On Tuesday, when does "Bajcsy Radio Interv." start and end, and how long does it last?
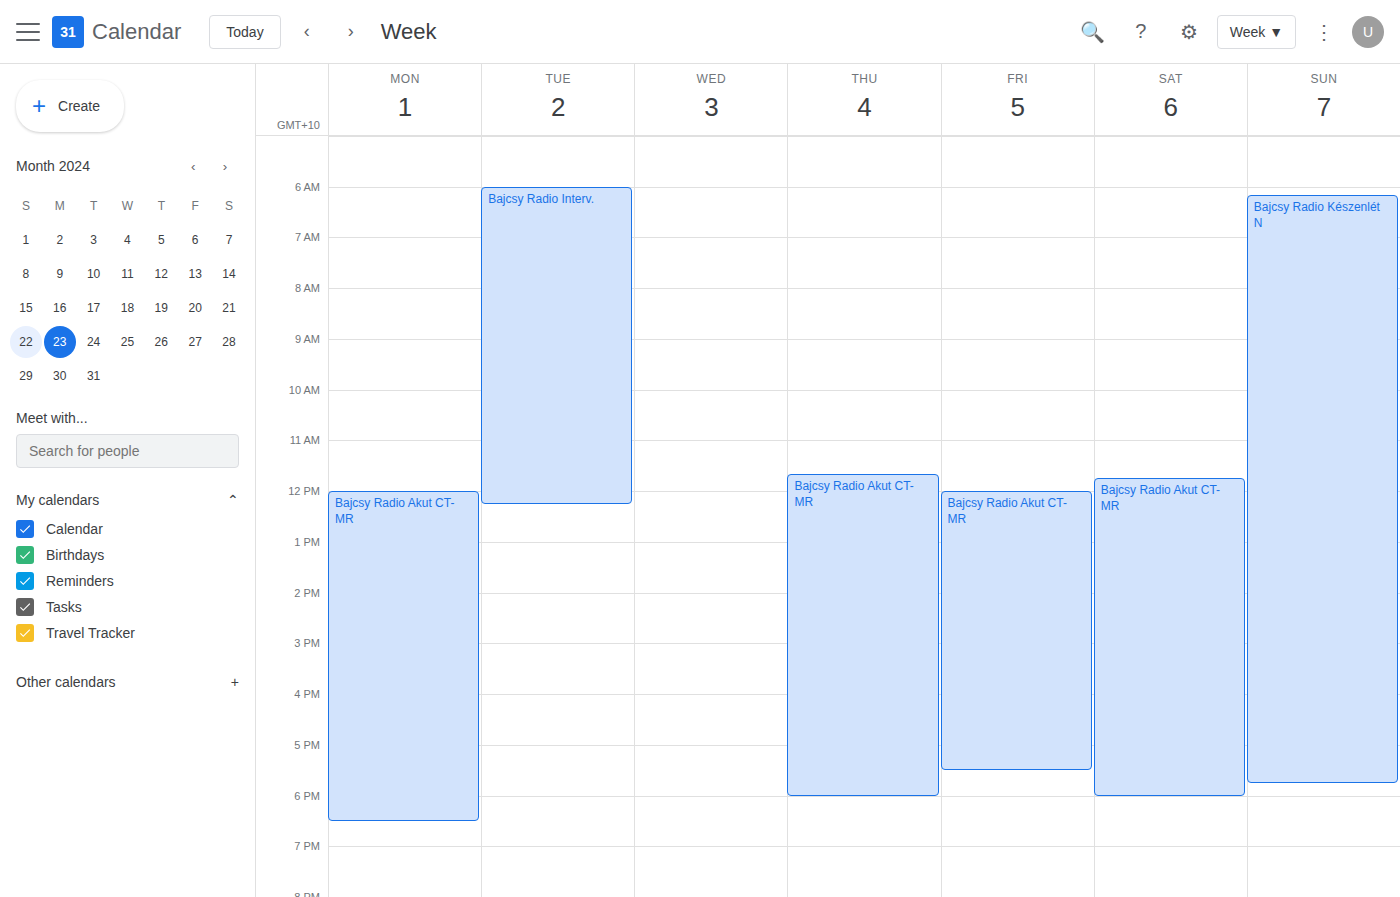
6:00 AM to 12:15 PM, 6 hours 15 minutes